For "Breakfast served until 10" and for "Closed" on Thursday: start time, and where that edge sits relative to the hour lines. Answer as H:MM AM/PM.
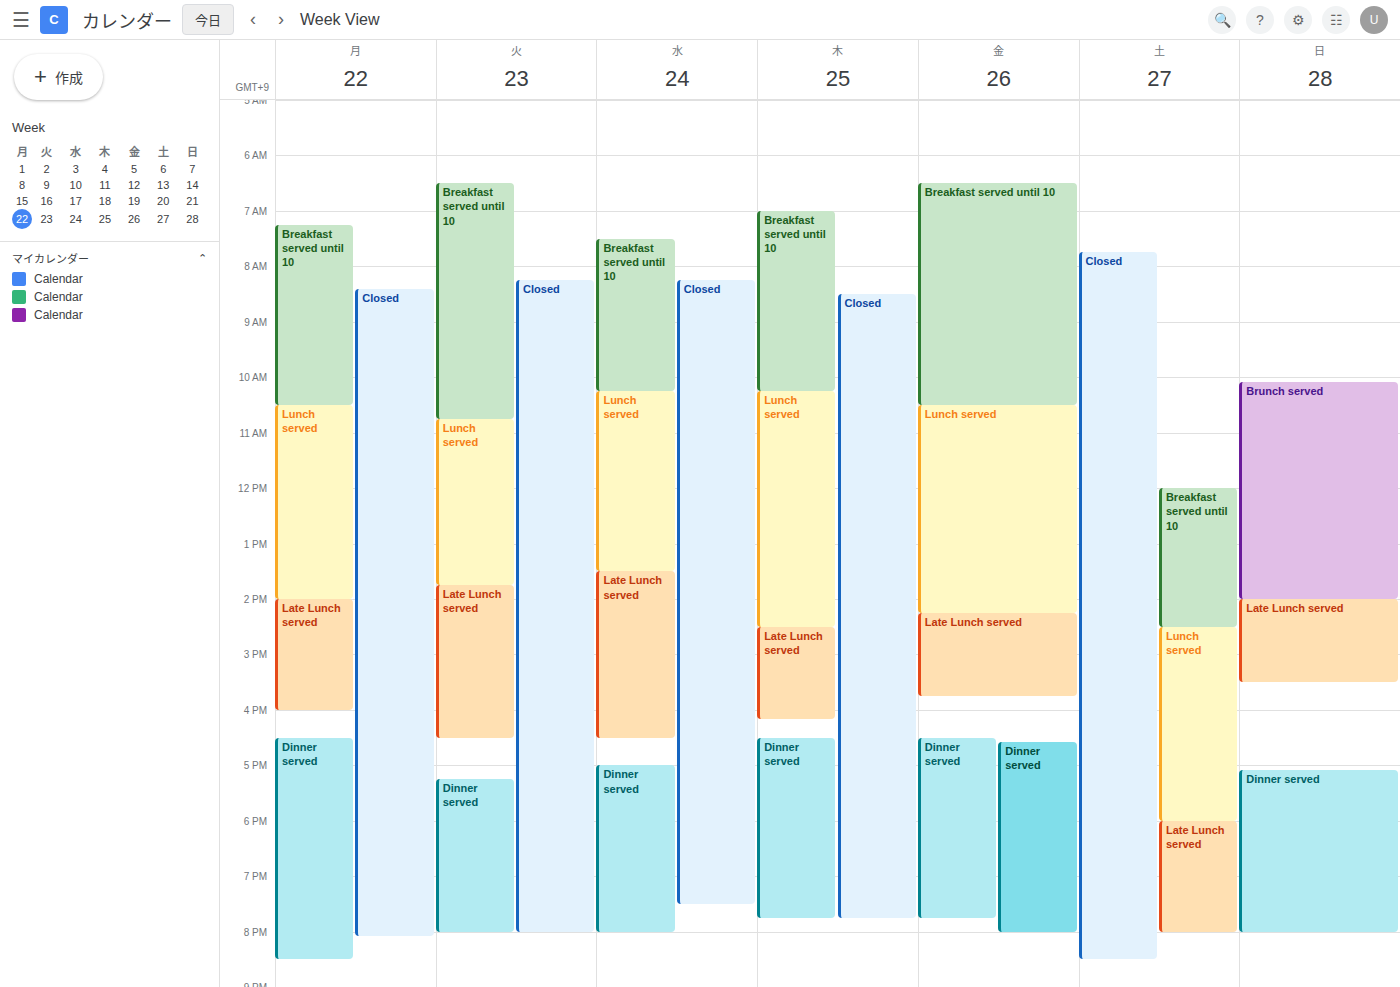
"Breakfast served until 10": 7:00 AM, exactly on the 7 AM line. "Closed": 8:30 AM, halfway between the 8 AM and 9 AM lines.